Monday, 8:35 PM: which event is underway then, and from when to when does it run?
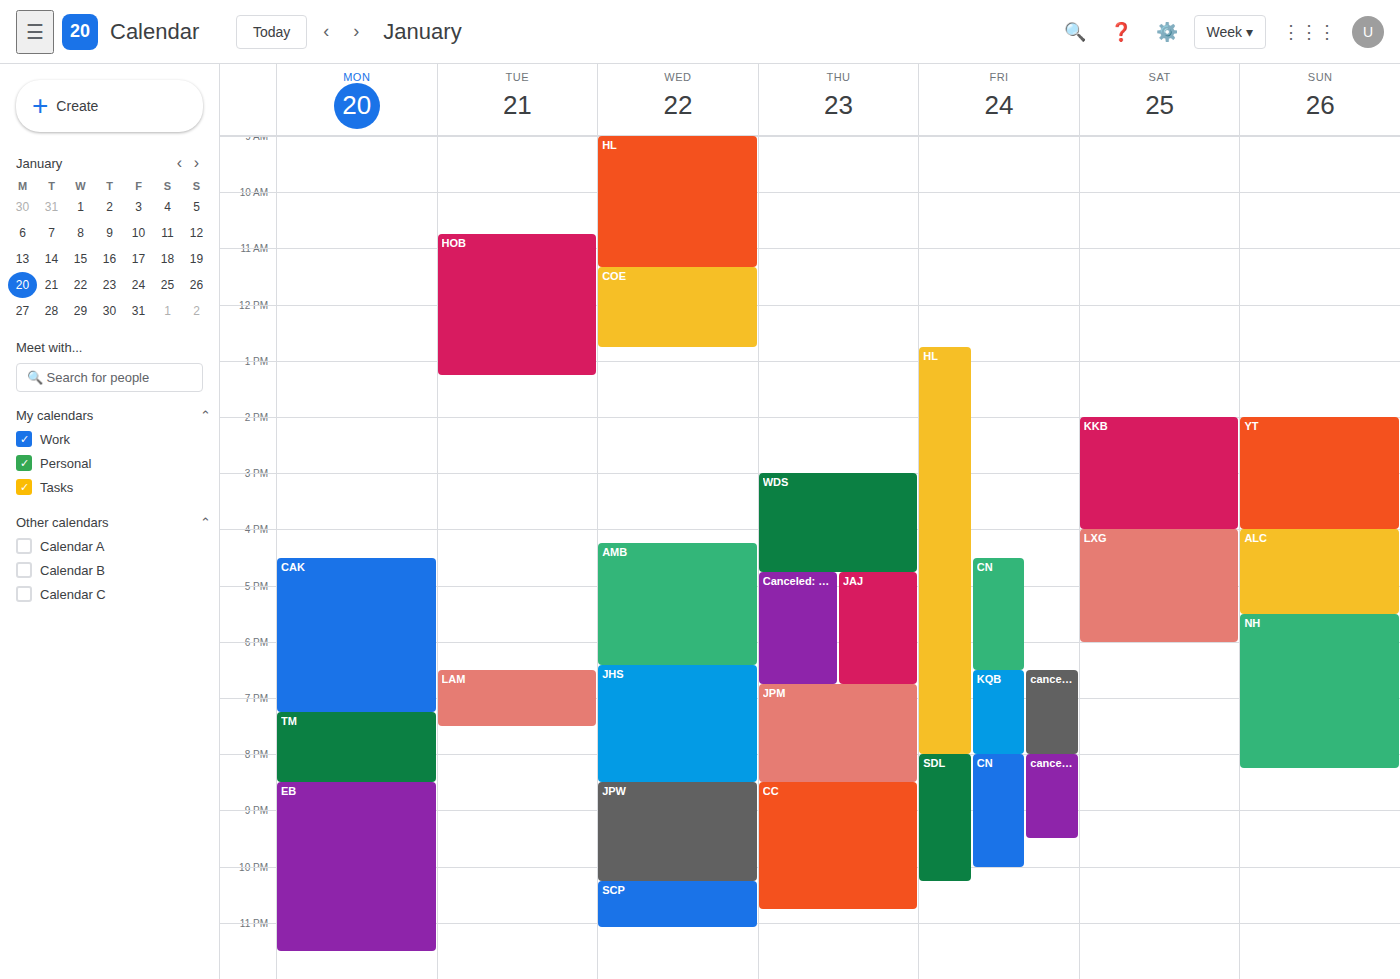
"EB", 8:30 PM to 11:30 PM